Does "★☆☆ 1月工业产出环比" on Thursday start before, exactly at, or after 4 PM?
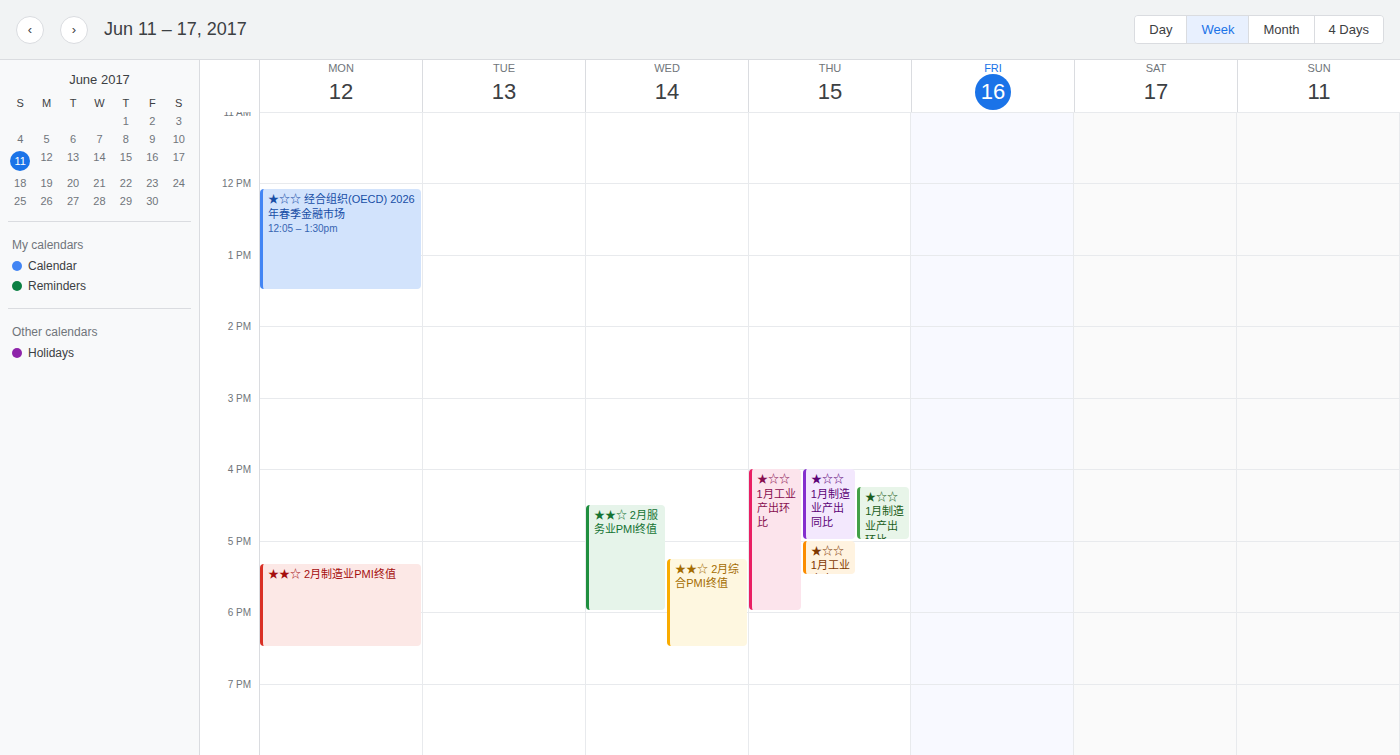
4:00 PM -- exactly at 4 PM, on the 4 PM line.